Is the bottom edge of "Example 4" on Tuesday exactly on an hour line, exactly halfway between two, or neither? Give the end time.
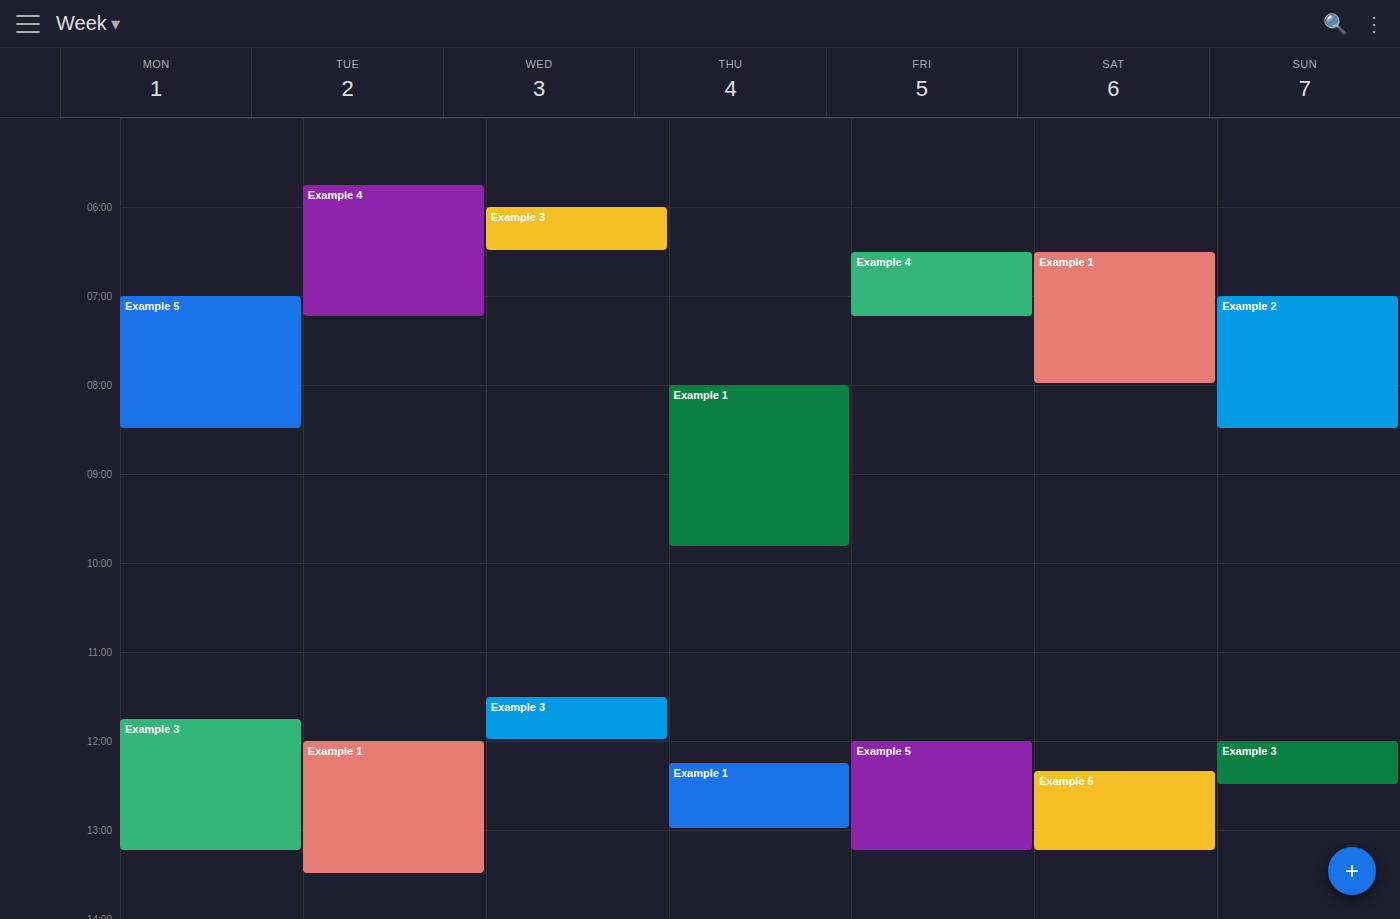
7:15 AM -- neither: a quarter of the way from the 7 AM line to the 8 AM line.